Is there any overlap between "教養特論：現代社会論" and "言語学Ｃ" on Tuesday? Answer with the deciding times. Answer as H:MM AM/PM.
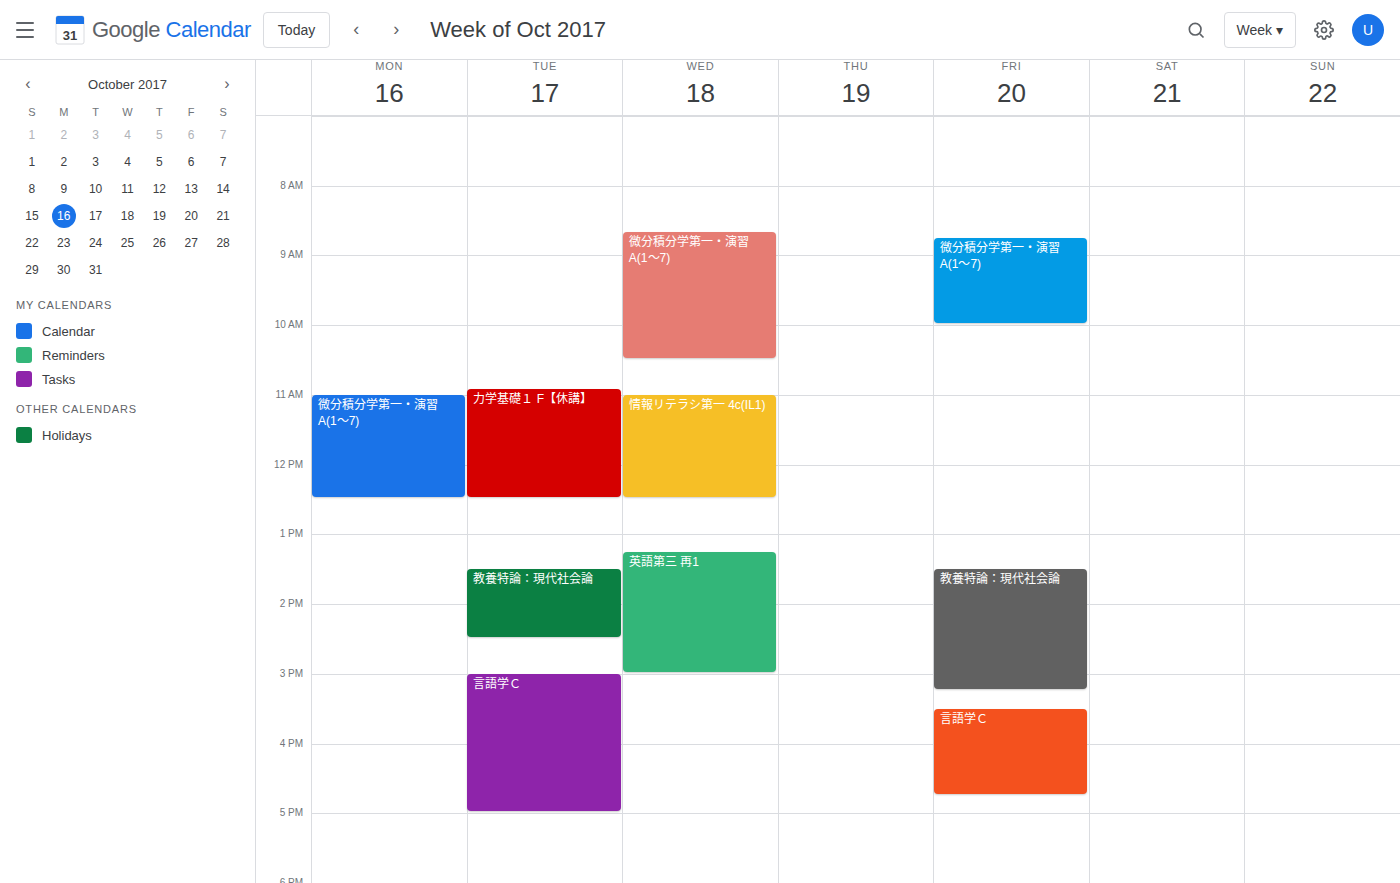
"教養特論：現代社会論" ends at 2:30 PM and "言語学Ｃ" starts at 3:00 PM -- no overlap.